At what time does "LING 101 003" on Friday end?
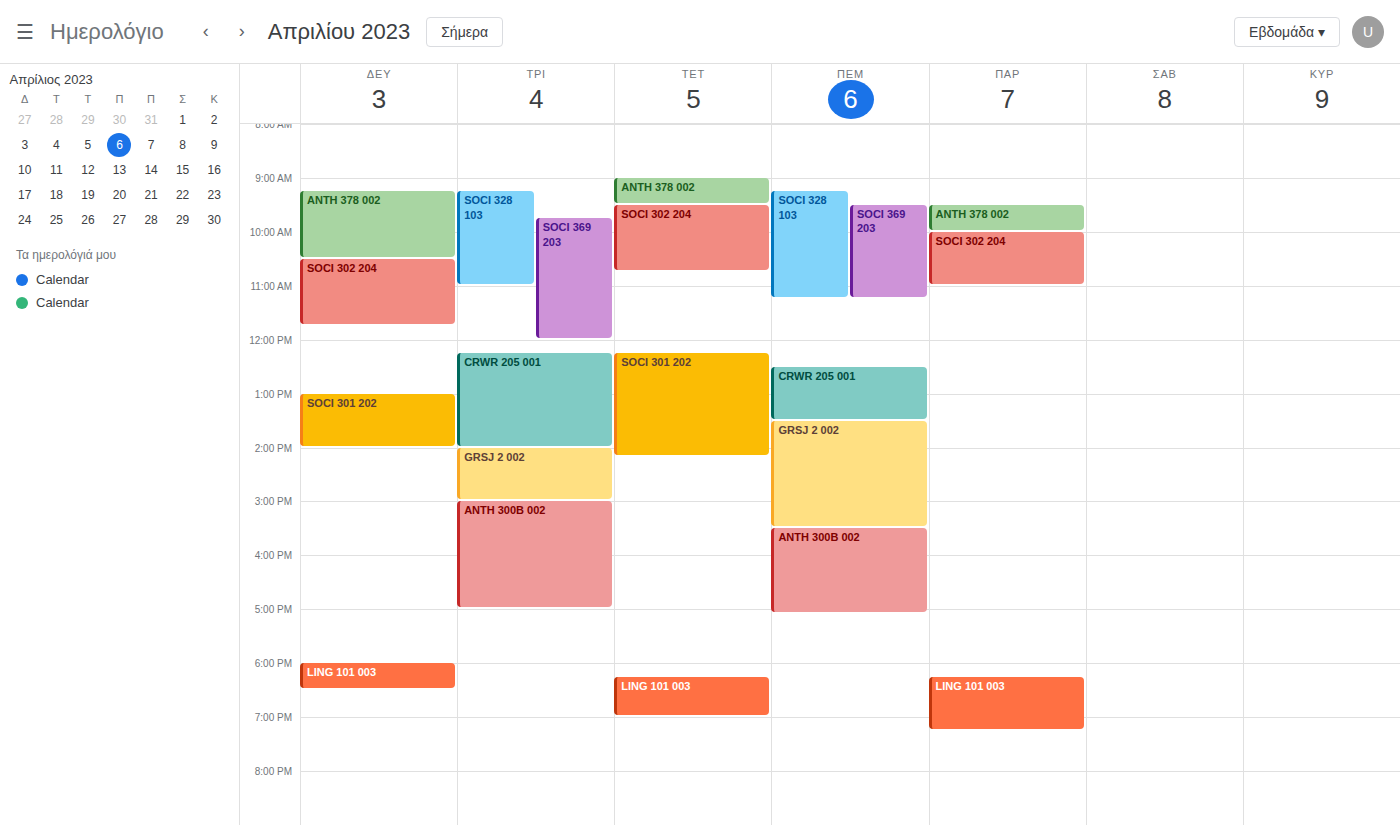
7:15 PM